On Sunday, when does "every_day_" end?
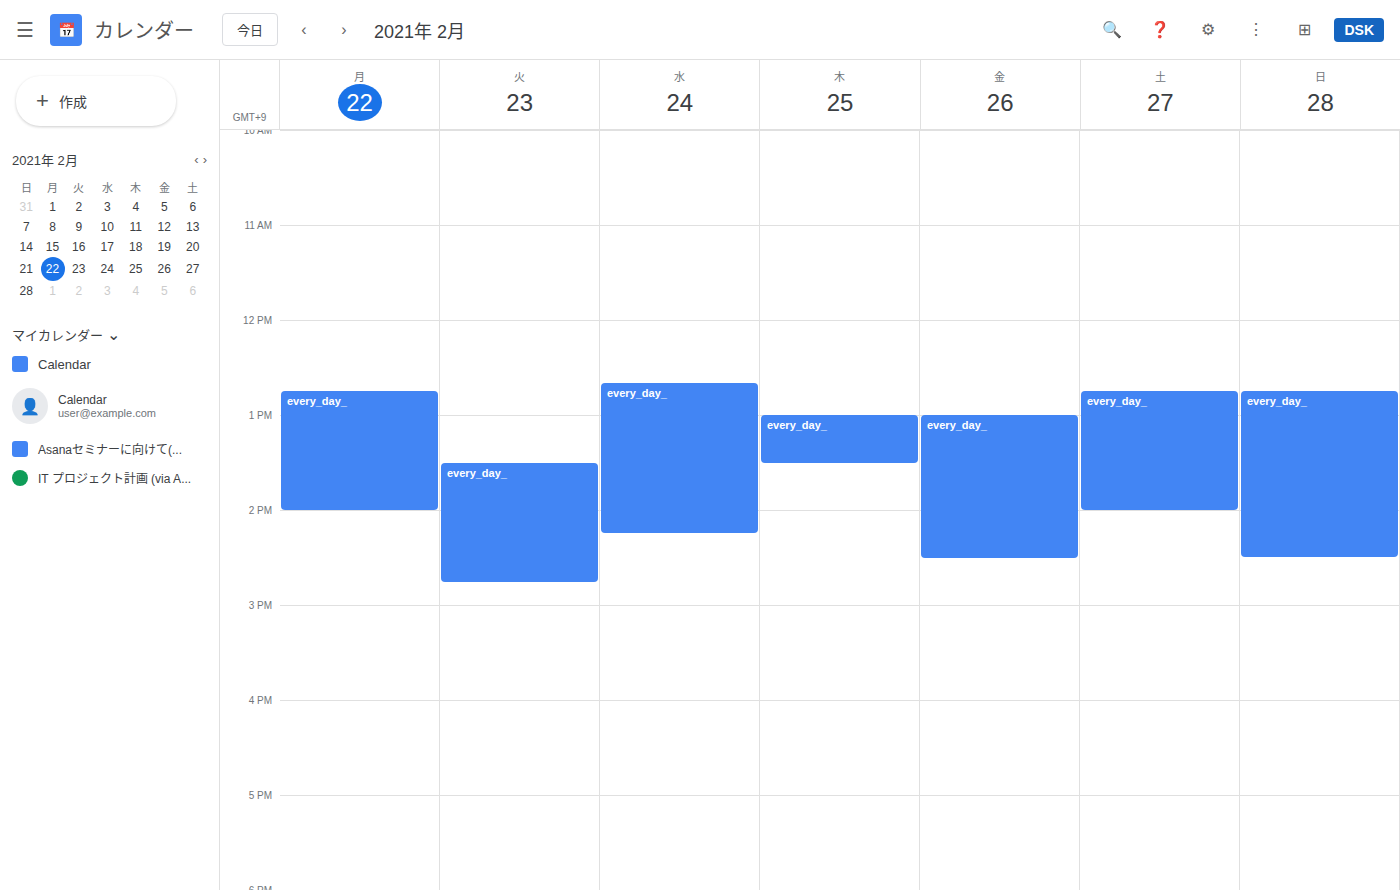
2:30 PM